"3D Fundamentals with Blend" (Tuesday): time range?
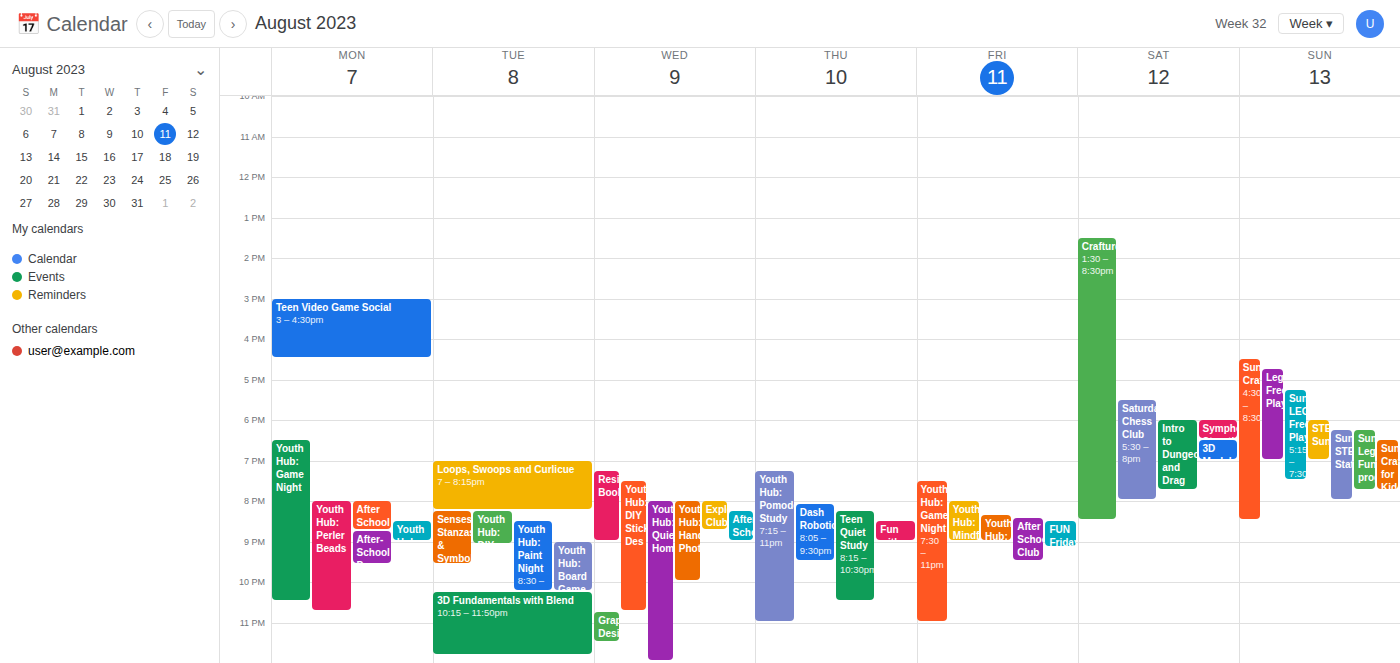
10:15 PM to 11:50 PM